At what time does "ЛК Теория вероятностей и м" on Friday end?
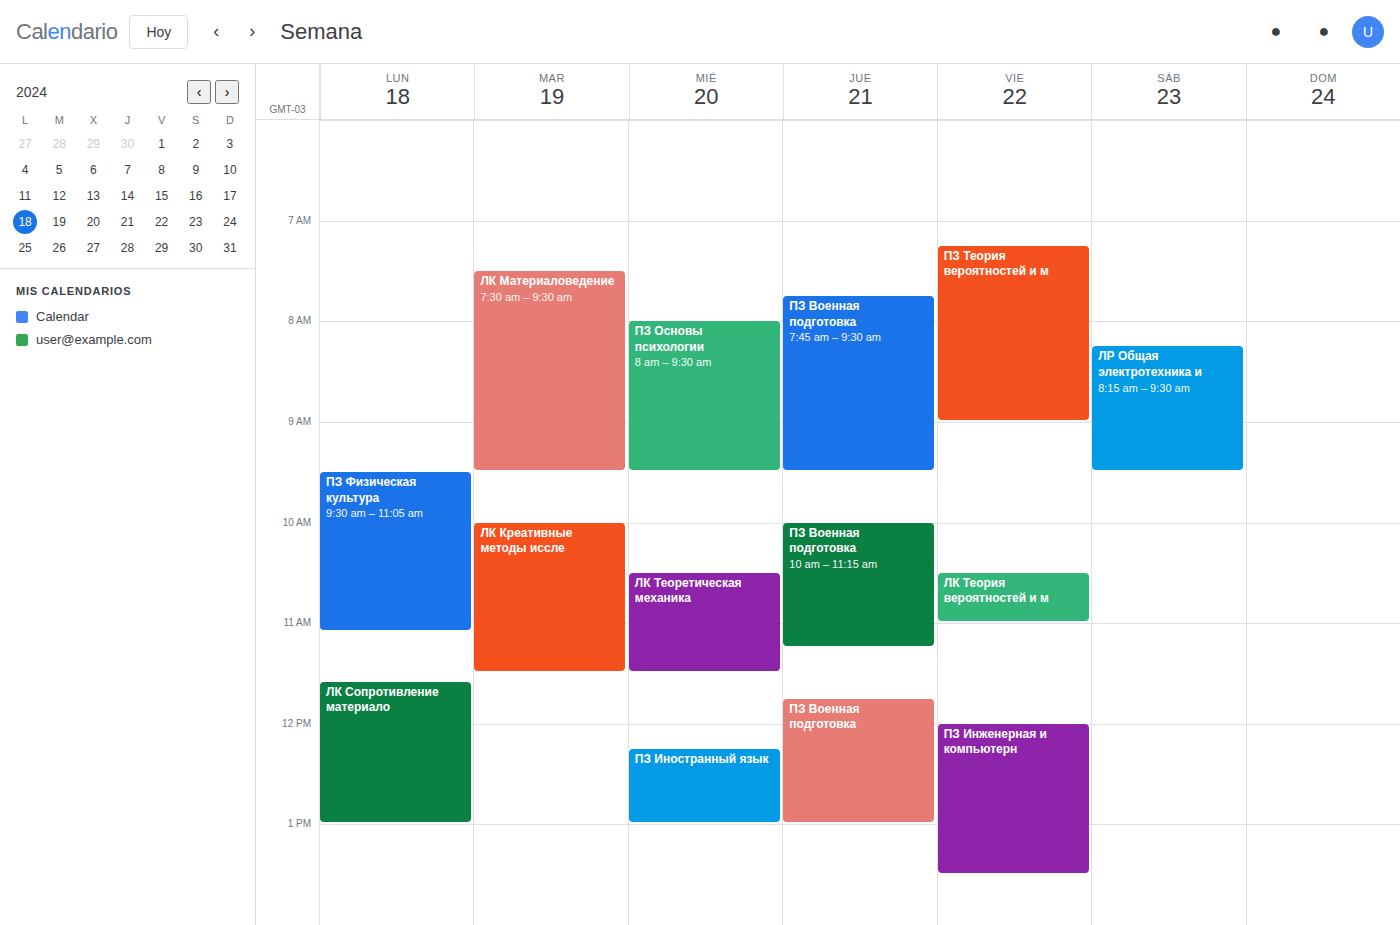
11:00 AM